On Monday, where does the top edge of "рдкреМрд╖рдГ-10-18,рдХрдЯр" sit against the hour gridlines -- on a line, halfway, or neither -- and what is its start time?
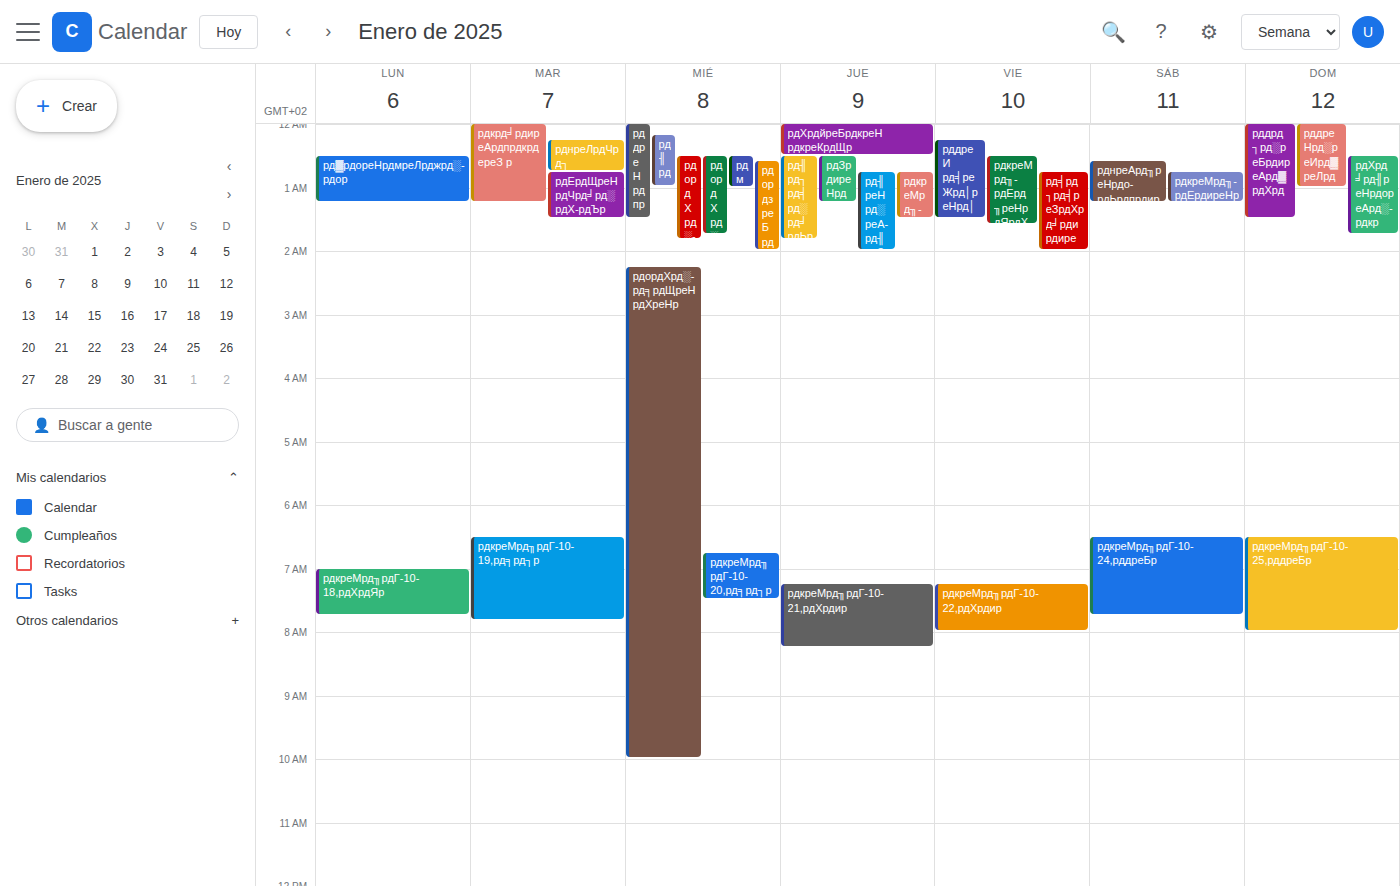
7:00 AM -- exactly on the 7 AM line.